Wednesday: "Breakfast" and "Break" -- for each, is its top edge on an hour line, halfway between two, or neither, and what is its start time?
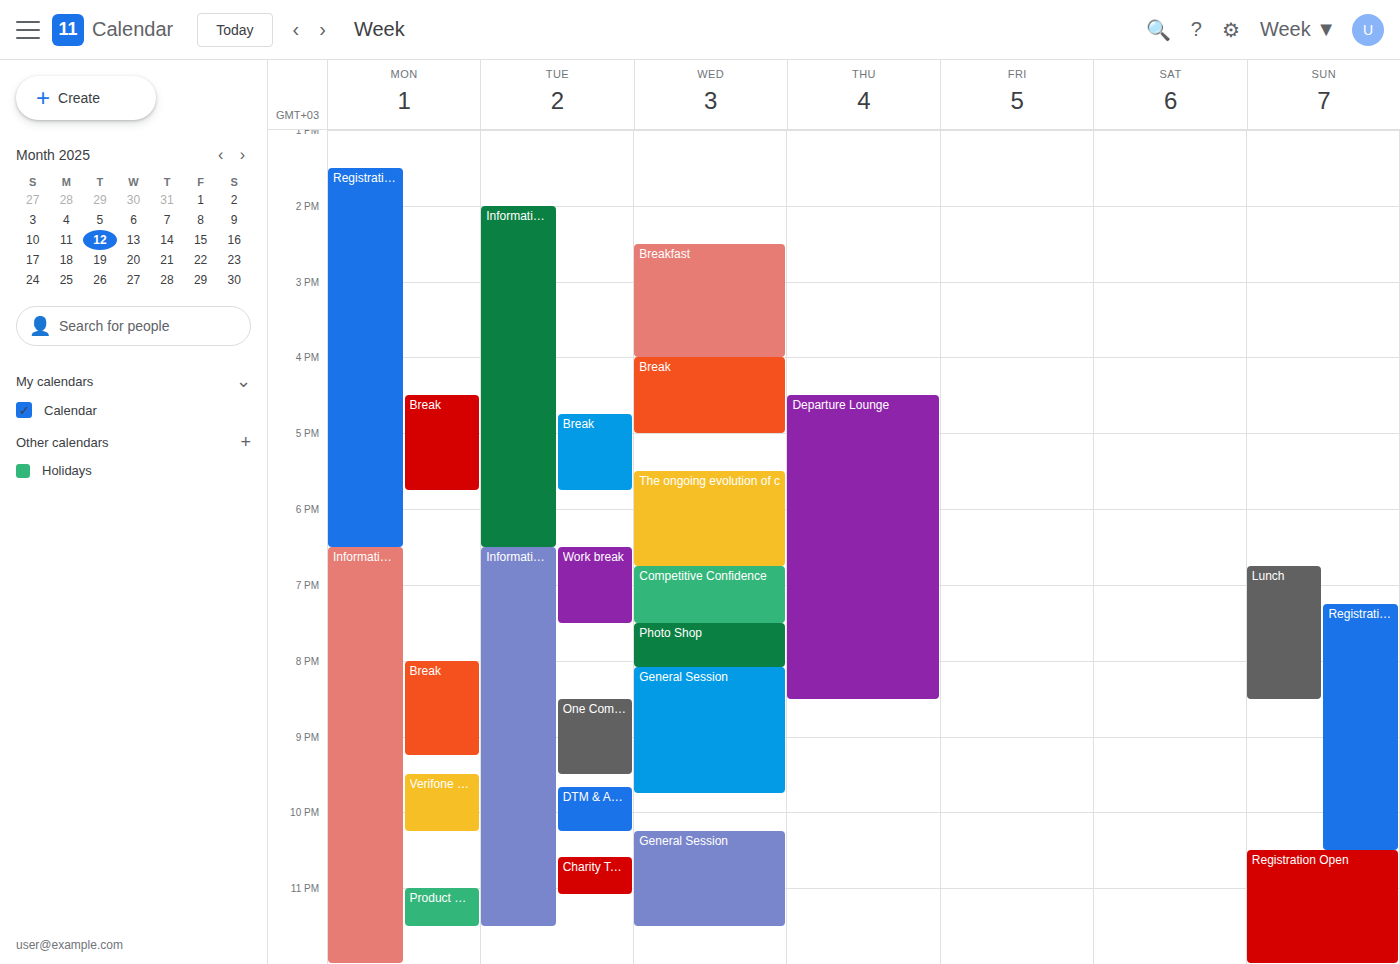
"Breakfast": 14:30, halfway between the 14:00 and 15:00 lines. "Break": 16:00, exactly on the 16:00 line.